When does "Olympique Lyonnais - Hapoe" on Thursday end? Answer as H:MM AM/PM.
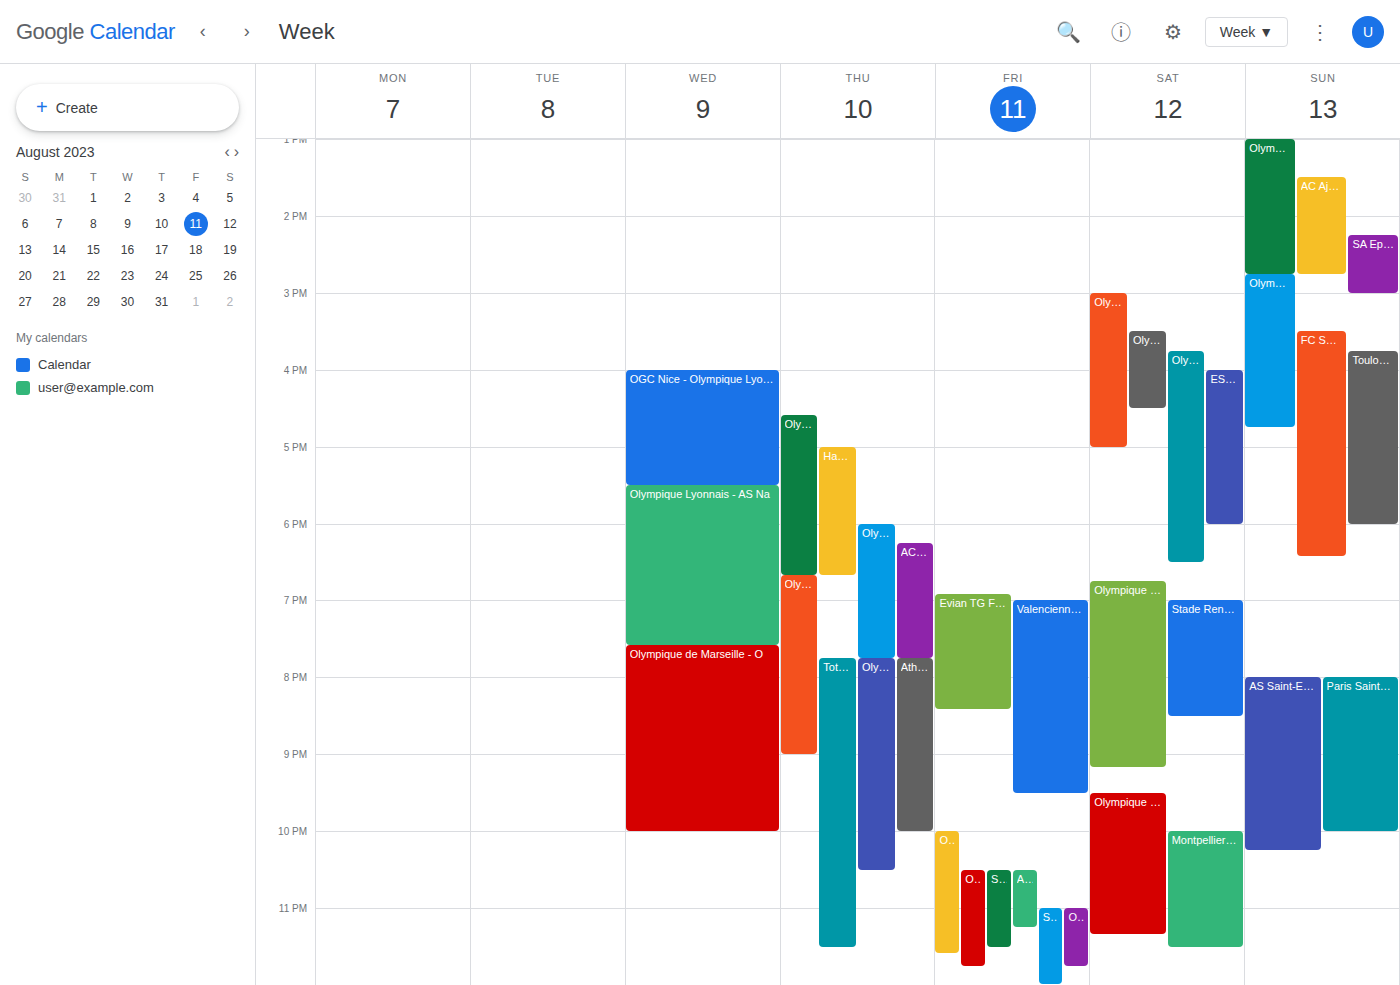
10:30 PM